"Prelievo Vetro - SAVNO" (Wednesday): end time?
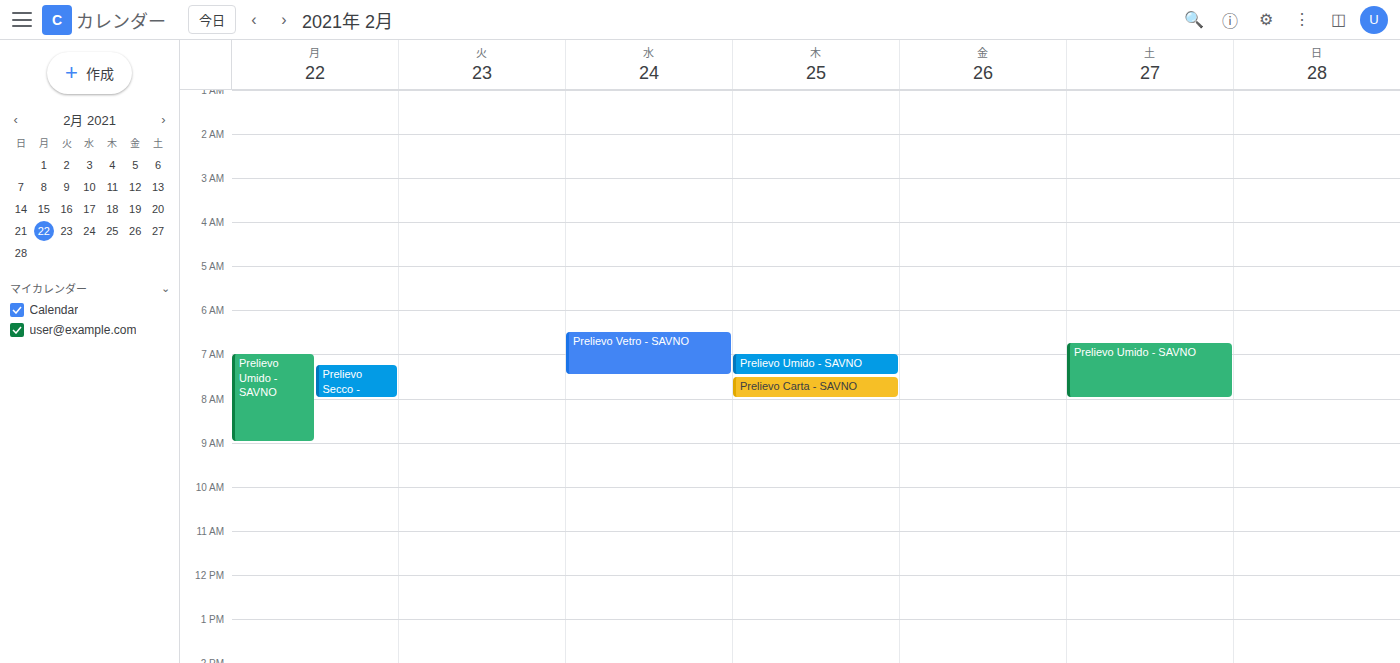
7:30 AM